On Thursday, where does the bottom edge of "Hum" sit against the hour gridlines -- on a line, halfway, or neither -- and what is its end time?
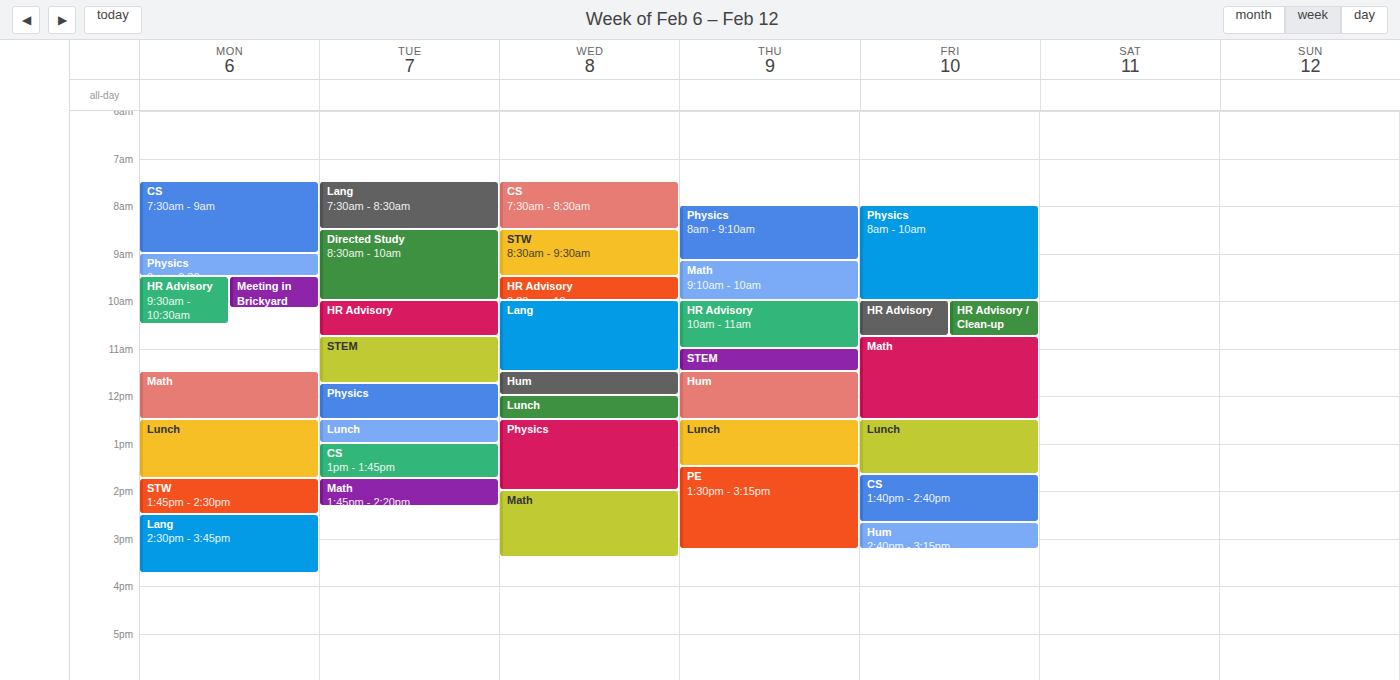
12:30 PM -- halfway between the 12 PM and 1 PM lines.